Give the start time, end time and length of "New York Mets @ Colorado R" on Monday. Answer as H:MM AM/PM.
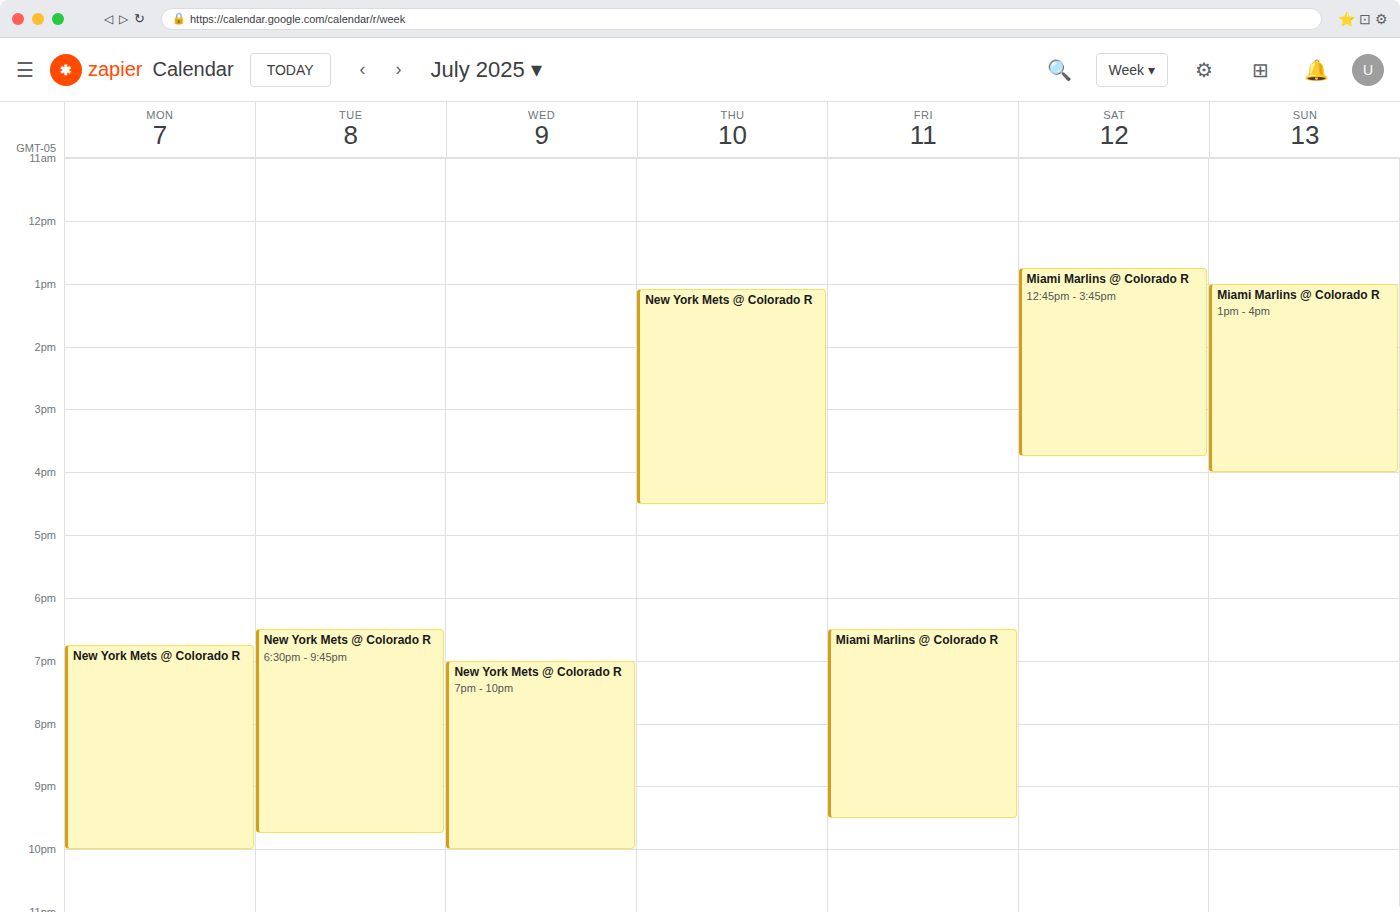
6:45 PM to 10:00 PM, 3 hours 15 minutes